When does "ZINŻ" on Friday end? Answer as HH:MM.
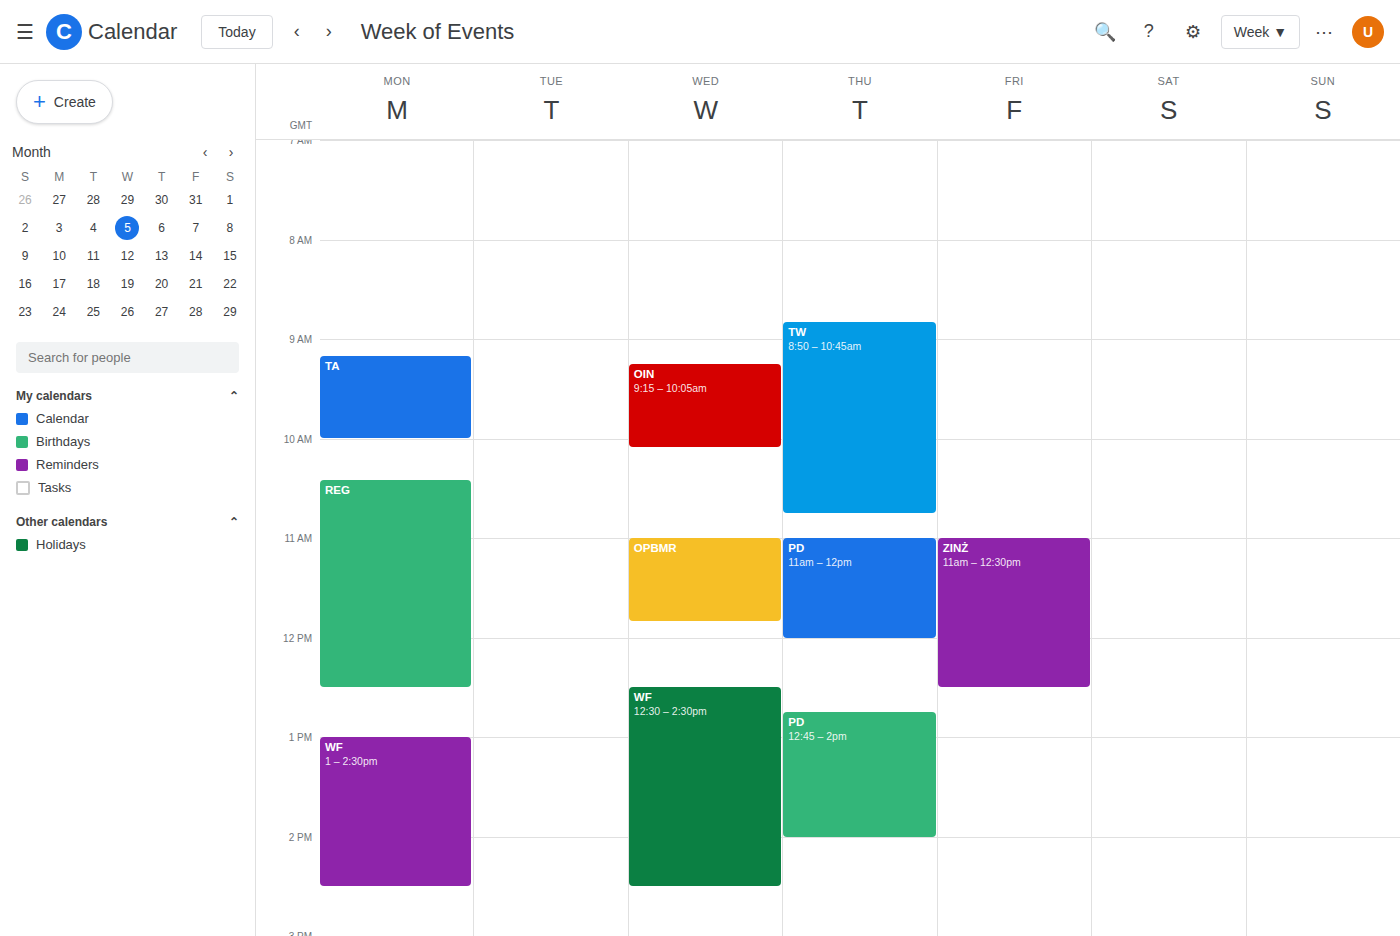
12:30